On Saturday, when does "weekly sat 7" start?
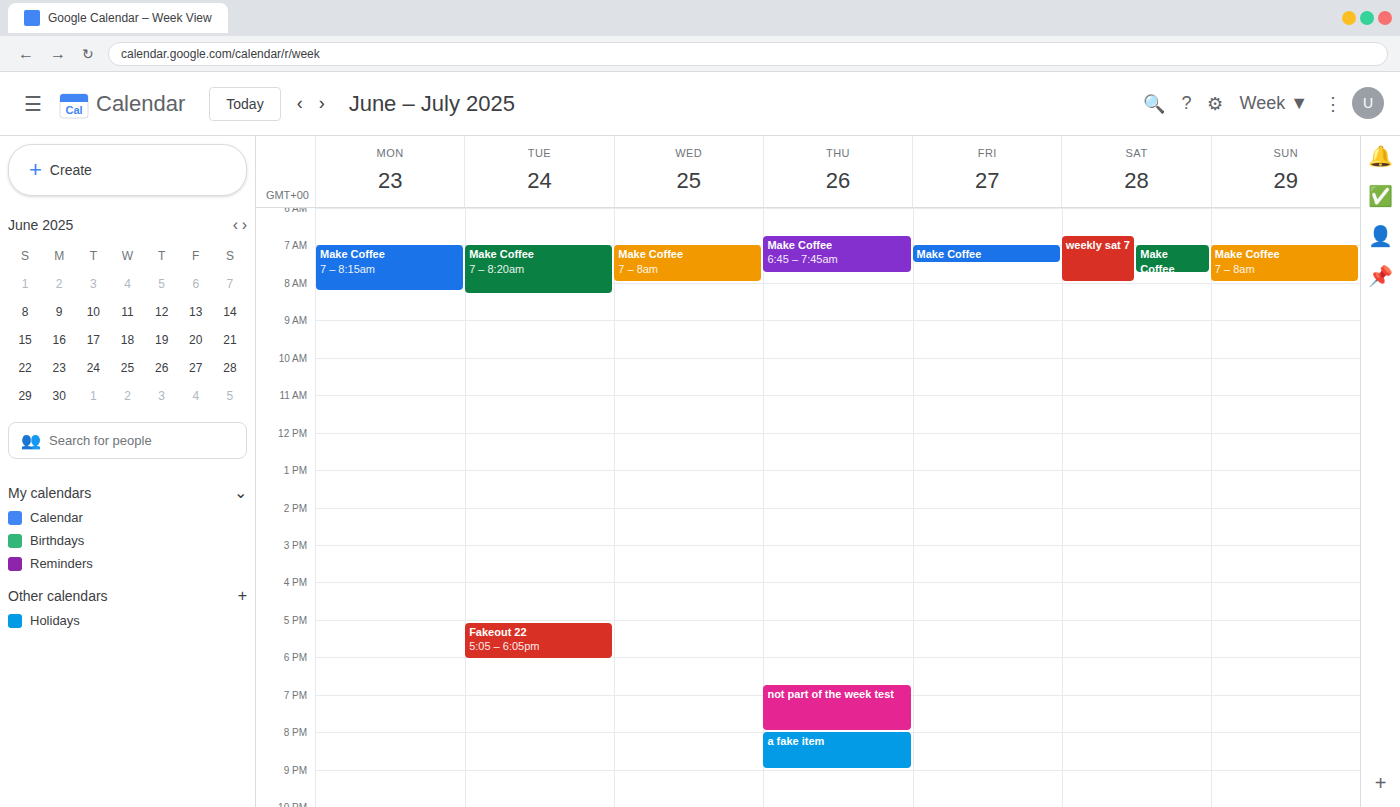
6:45 AM